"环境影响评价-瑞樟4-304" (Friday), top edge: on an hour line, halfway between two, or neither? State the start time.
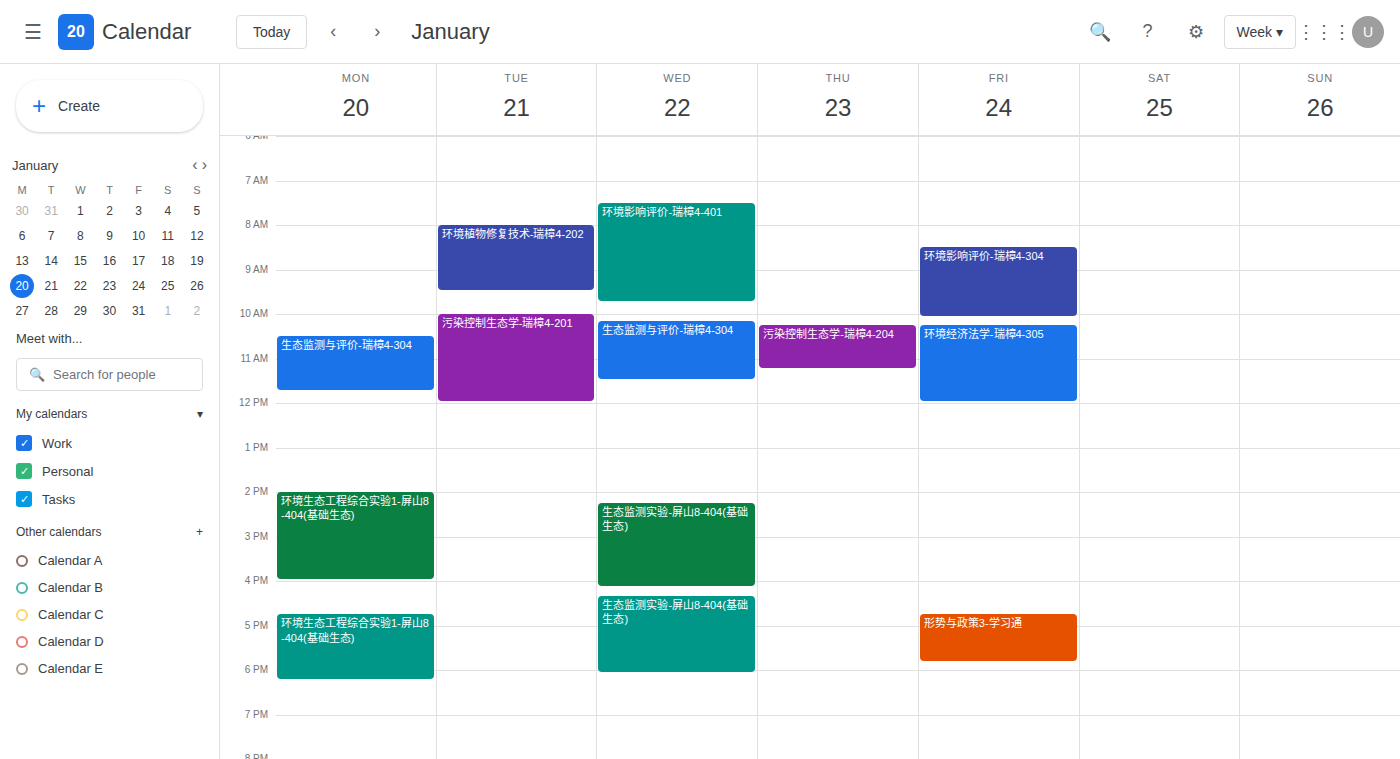
8:30 AM -- halfway between the 8 AM and 9 AM lines.